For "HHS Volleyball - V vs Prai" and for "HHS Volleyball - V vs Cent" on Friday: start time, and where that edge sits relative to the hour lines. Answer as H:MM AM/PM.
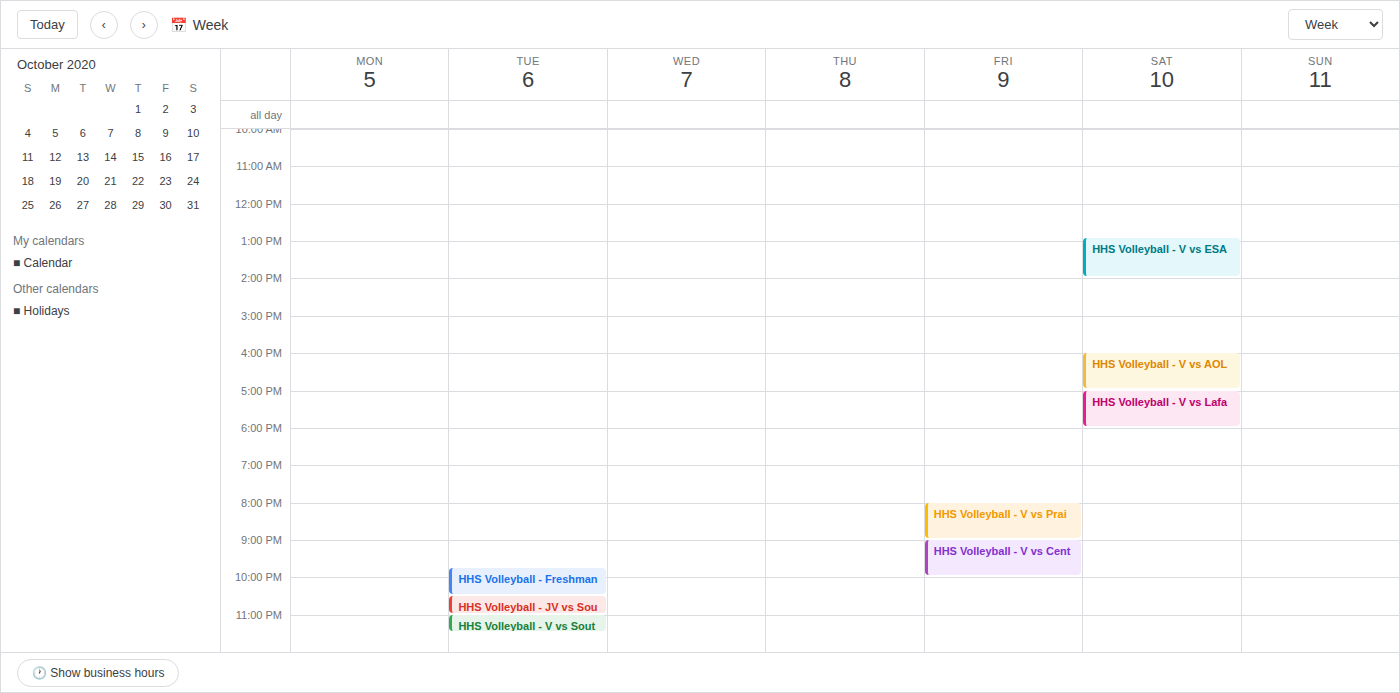
"HHS Volleyball - V vs Prai": 8:00 PM, exactly on the 8 PM line. "HHS Volleyball - V vs Cent": 9:00 PM, exactly on the 9 PM line.